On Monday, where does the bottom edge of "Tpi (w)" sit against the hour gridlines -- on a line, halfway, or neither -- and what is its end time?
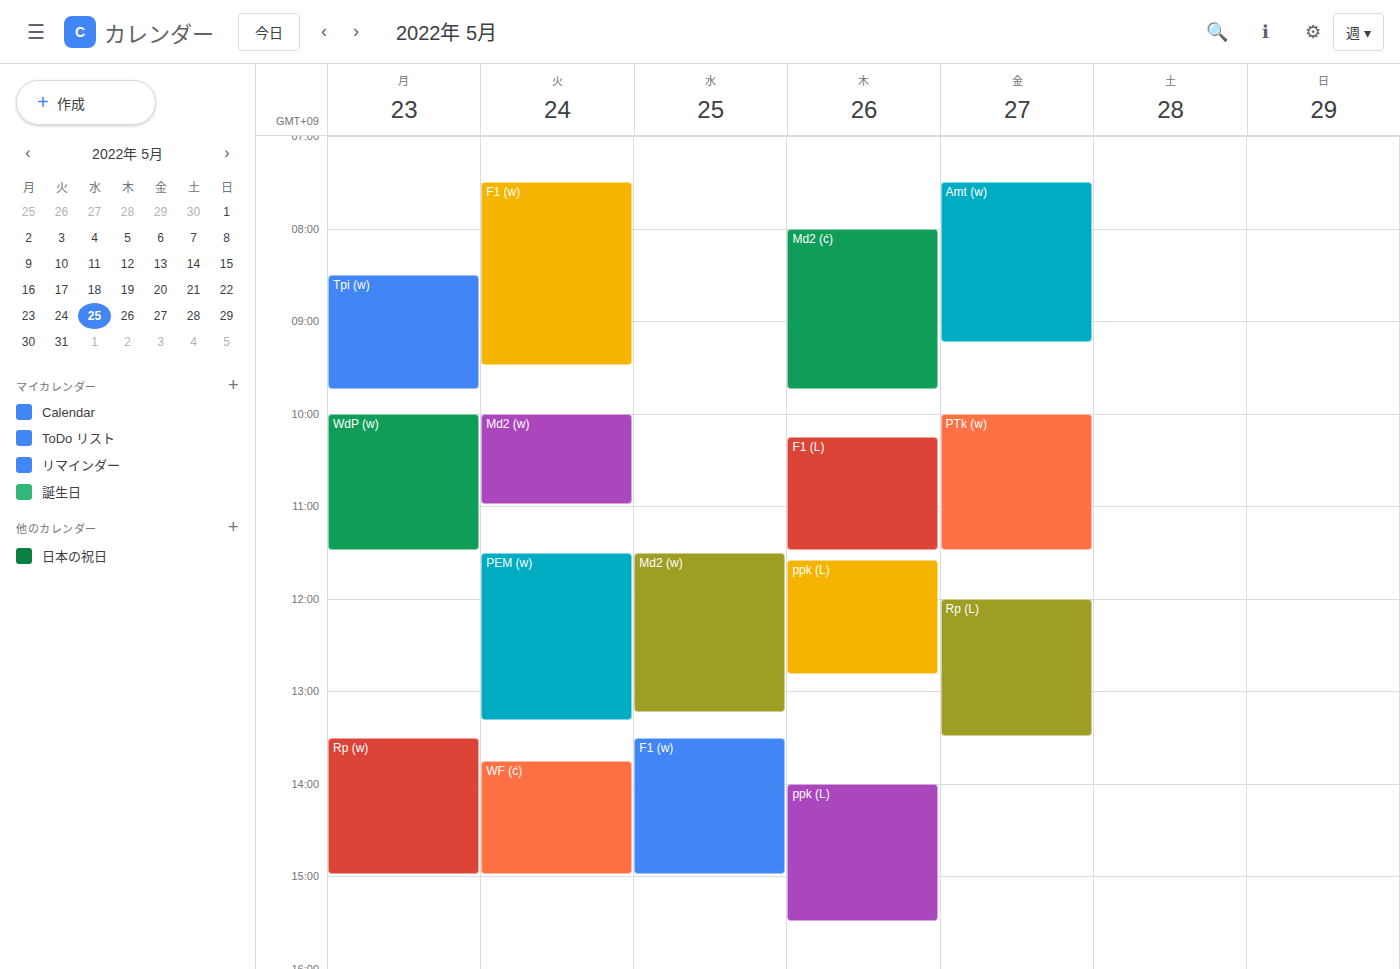
9:45 AM -- neither: three quarters of the way from the 9 AM line to the 10 AM line.